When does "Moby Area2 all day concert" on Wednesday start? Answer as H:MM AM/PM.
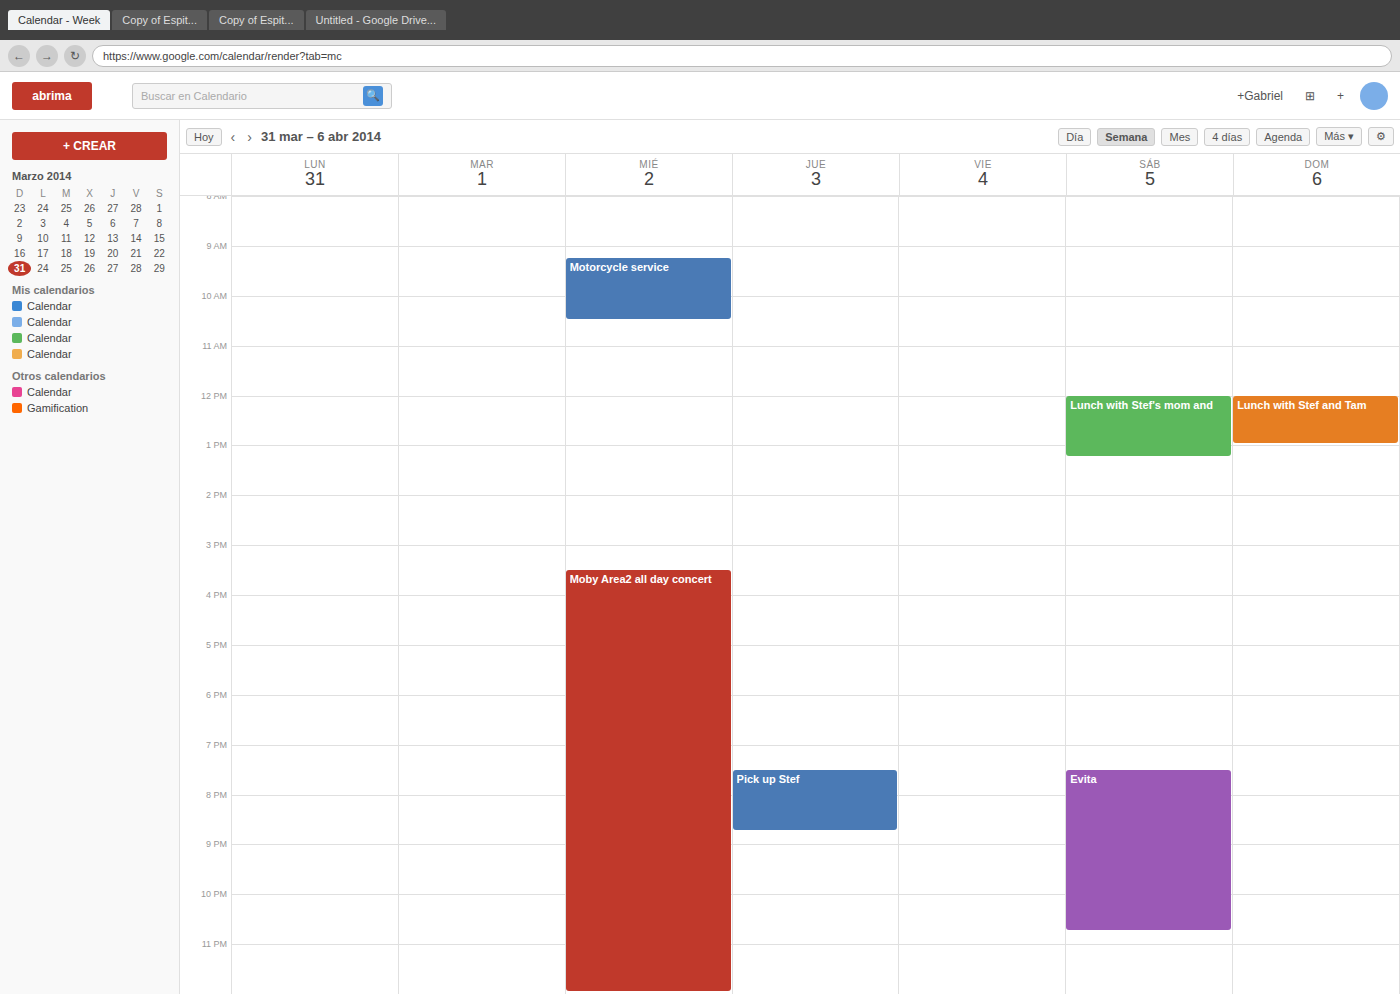
3:30 PM